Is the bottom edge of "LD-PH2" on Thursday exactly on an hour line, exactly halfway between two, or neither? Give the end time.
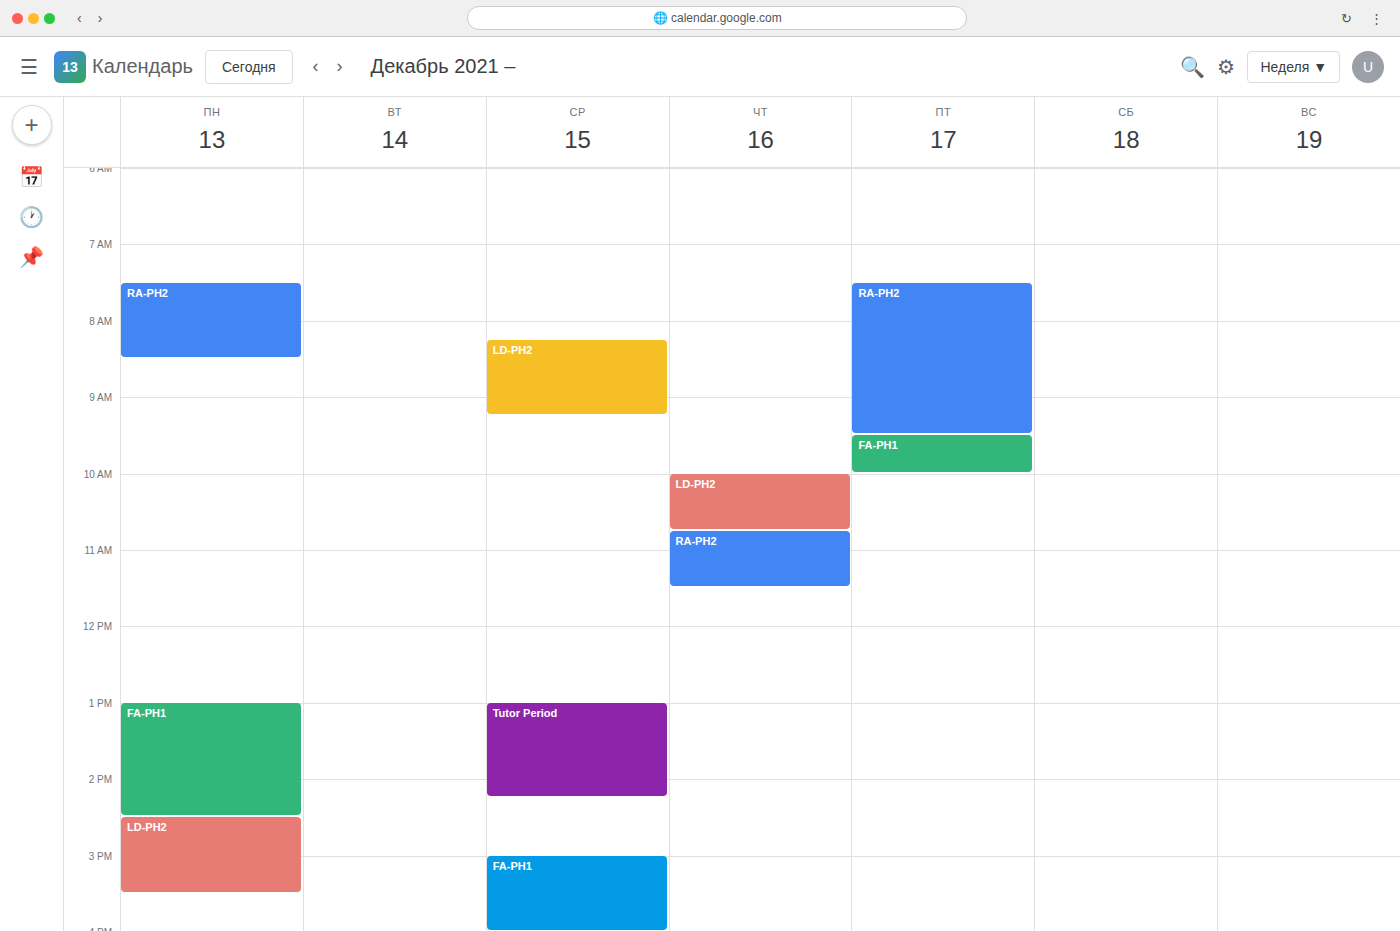
10:45 AM -- neither: three quarters of the way from the 10 AM line to the 11 AM line.